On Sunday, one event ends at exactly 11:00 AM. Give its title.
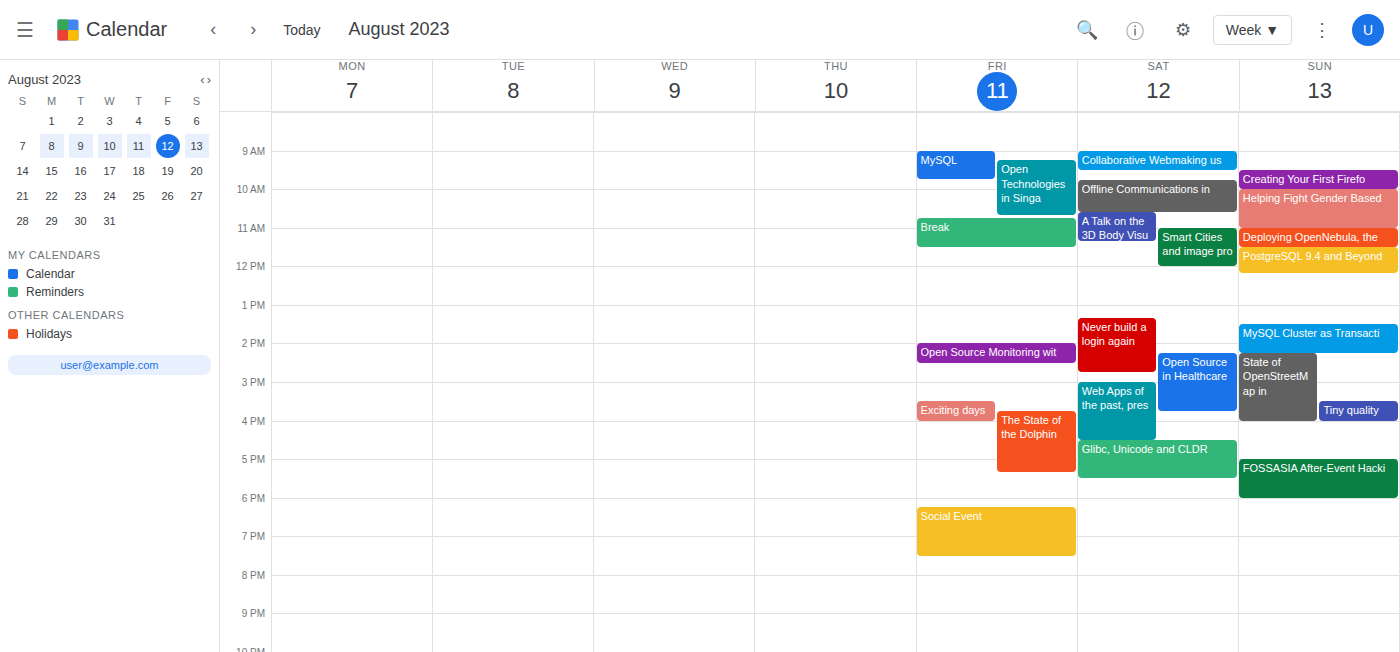
"Helping Fight Gender Based"